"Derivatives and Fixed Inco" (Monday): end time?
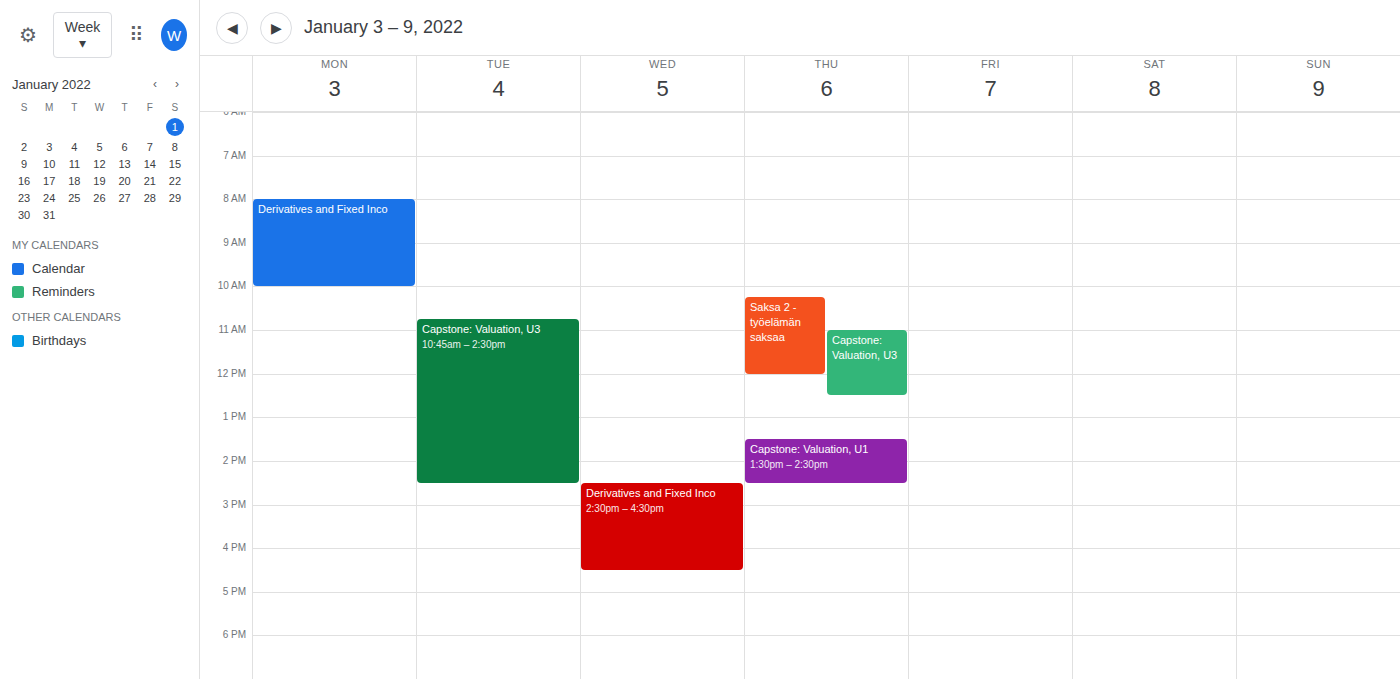
10:00 AM